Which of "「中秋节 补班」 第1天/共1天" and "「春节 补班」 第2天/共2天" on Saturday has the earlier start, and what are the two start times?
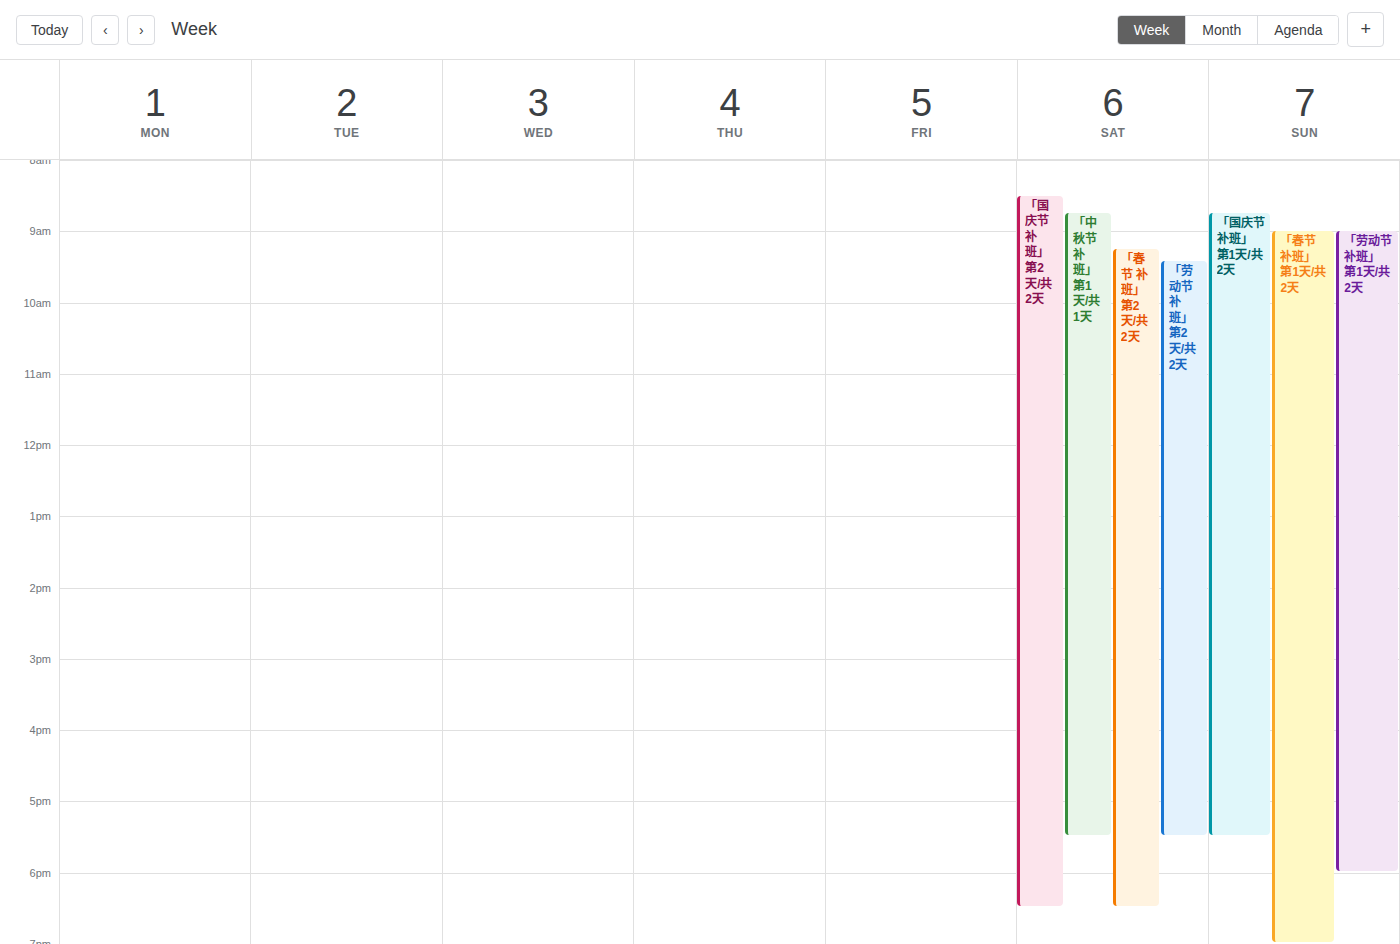
"「中秋节 补班」 第1天/共1天" 8:45 AM; "「春节 补班」 第2天/共2天" 9:15 AM.